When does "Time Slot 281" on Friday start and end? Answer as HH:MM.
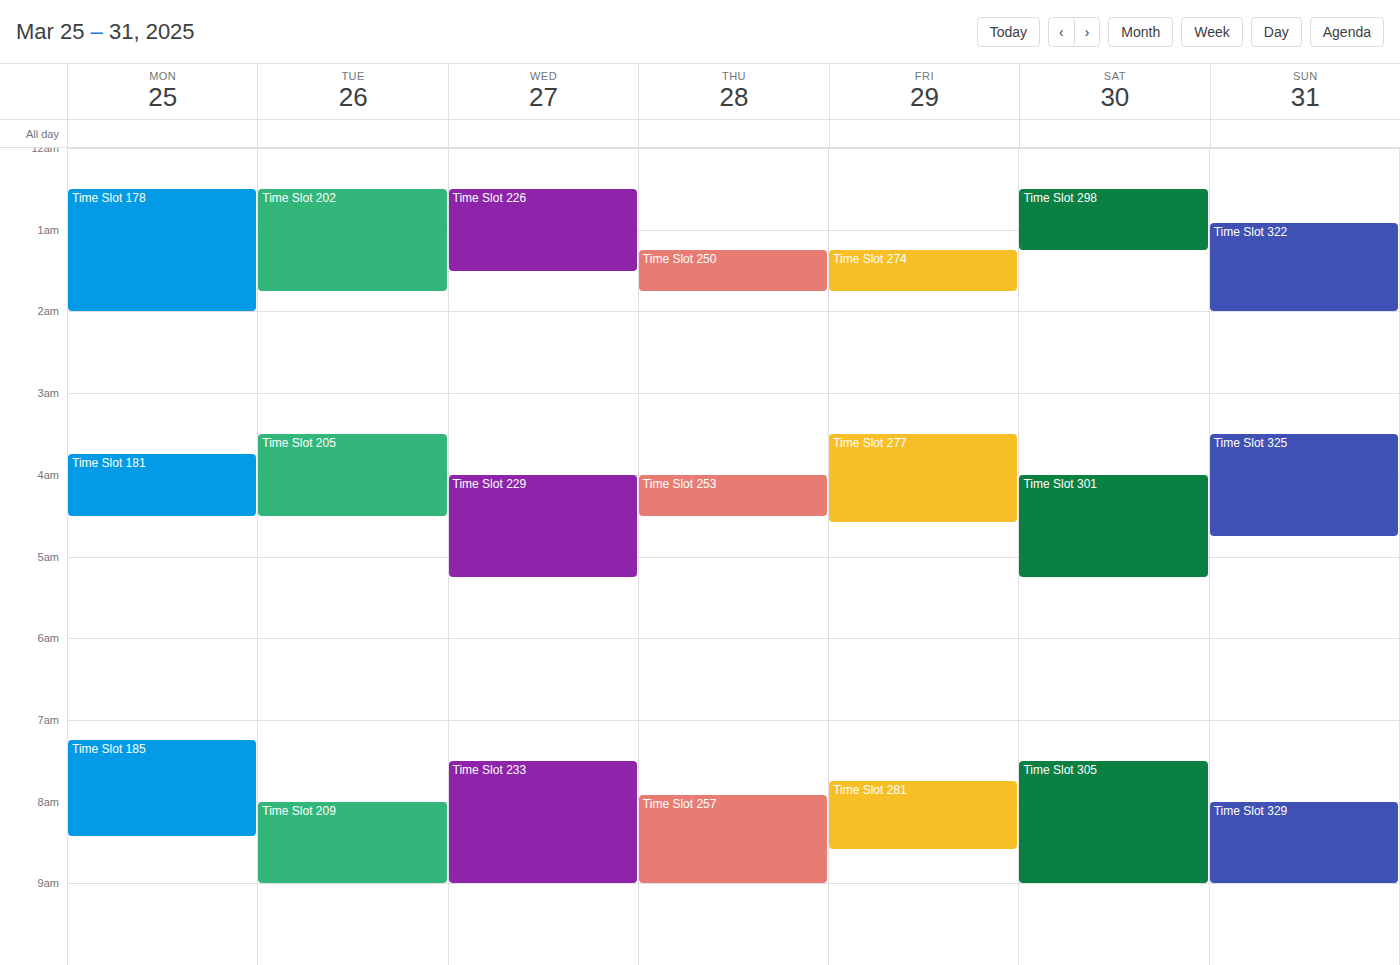
07:45 to 08:35